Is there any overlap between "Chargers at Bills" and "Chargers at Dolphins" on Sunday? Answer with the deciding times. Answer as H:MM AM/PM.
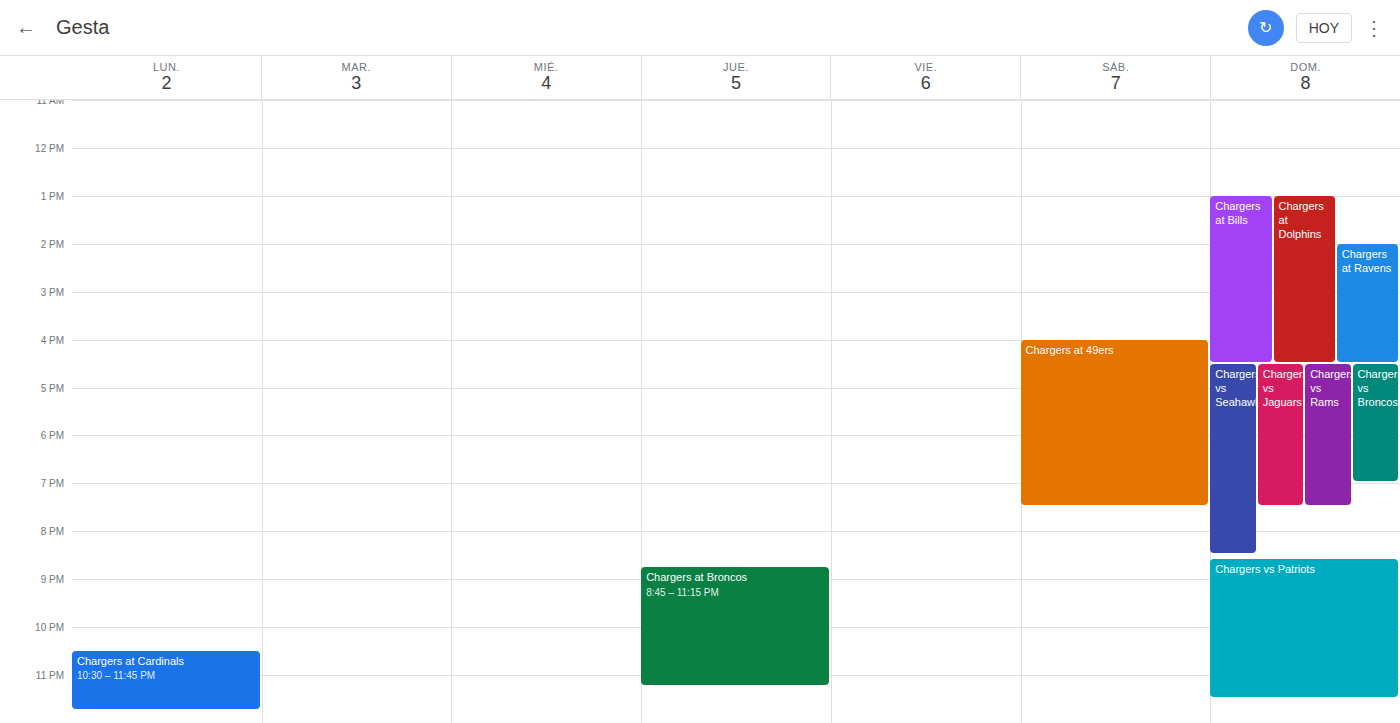
"Chargers at Bills" runs 1:00 PM to 4:30 PM, inside "Chargers at Dolphins" -- they overlap.